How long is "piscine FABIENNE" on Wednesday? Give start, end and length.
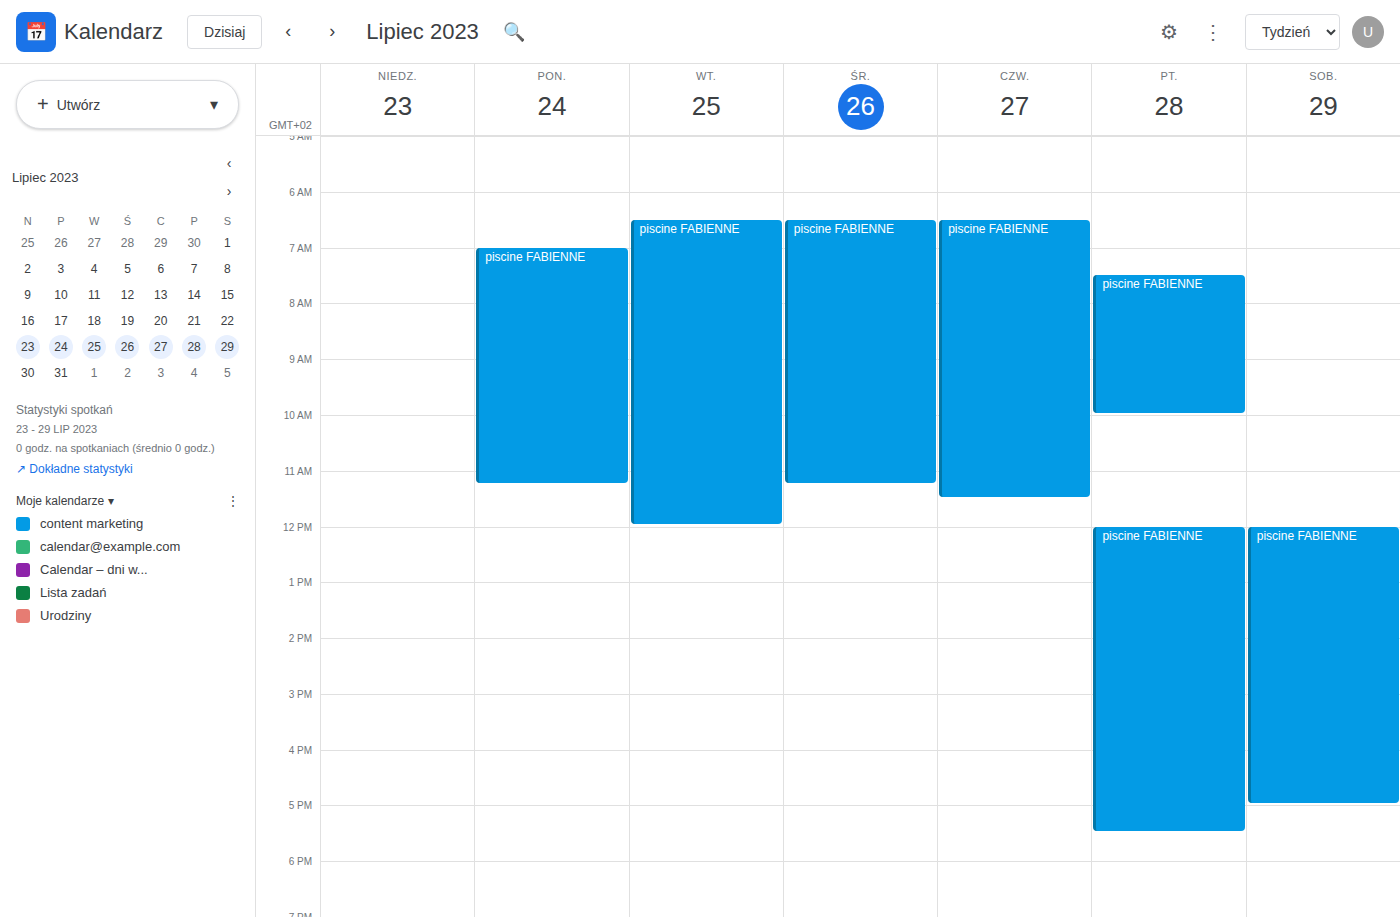
6:30 AM to 11:15 AM, 4 hours 45 minutes